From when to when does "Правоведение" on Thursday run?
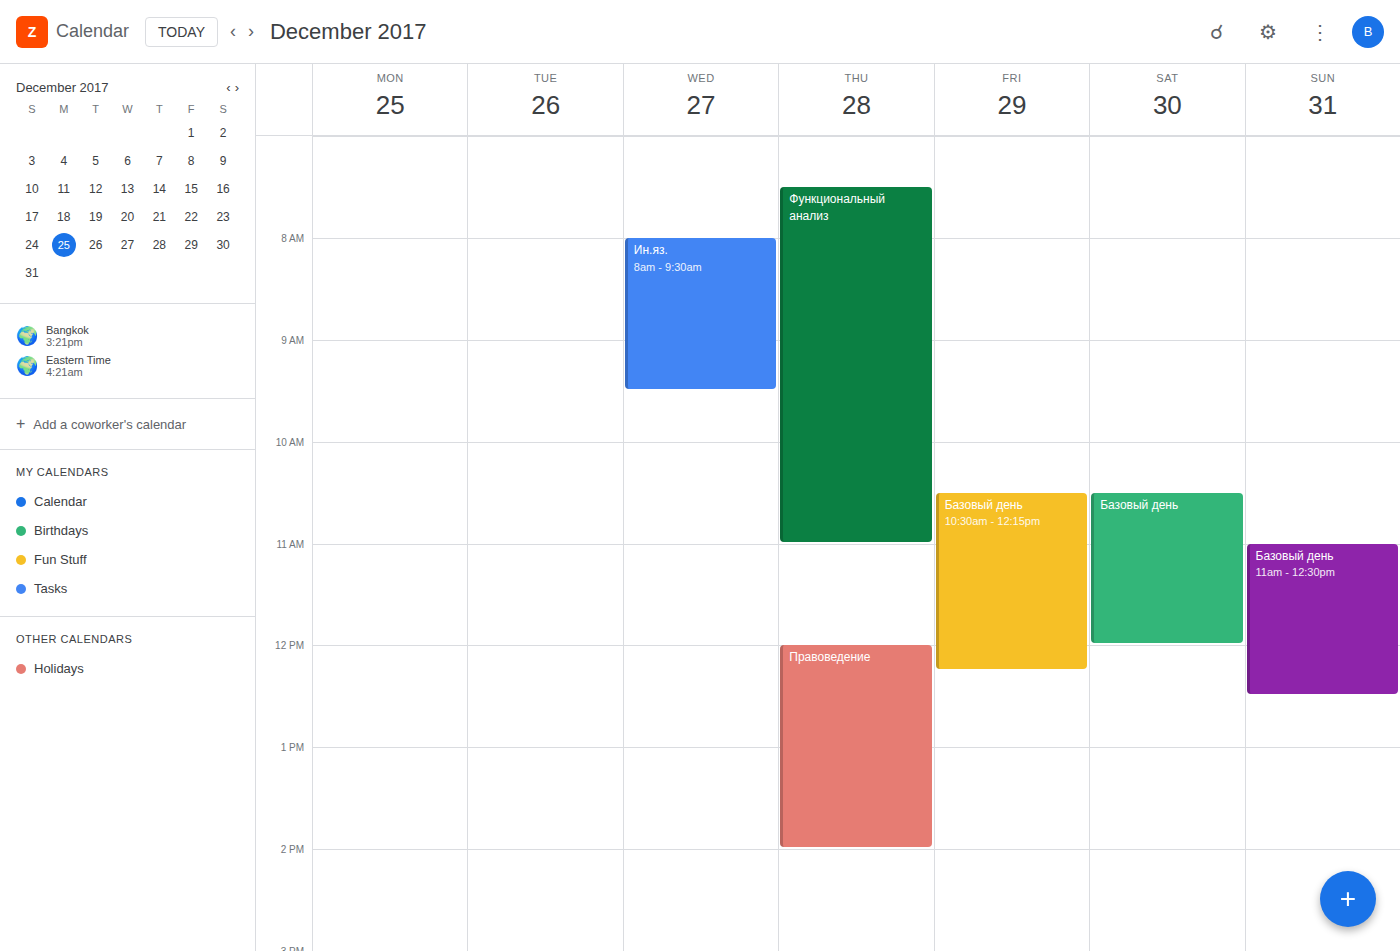
12:00 to 14:00